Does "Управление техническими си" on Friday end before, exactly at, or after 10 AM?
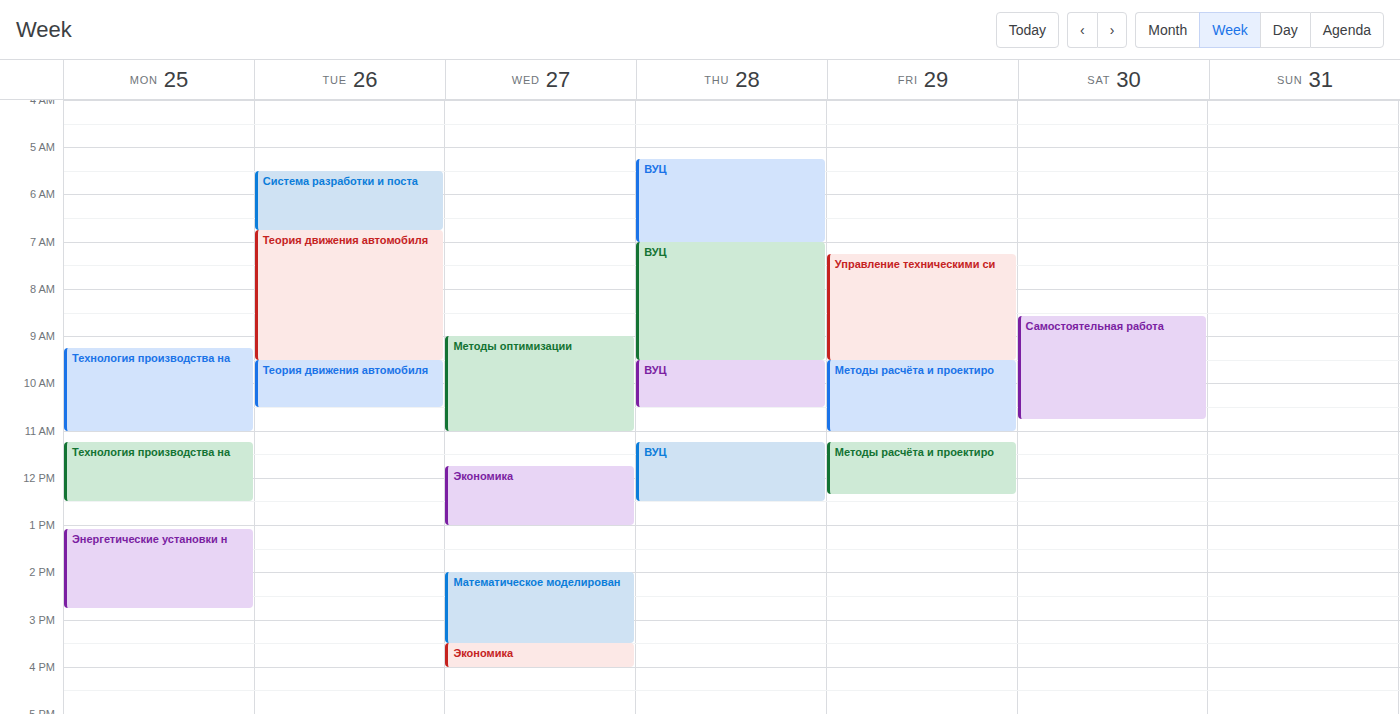
9:30 AM -- before 10 AM, 30 minutes above the 10 AM line.